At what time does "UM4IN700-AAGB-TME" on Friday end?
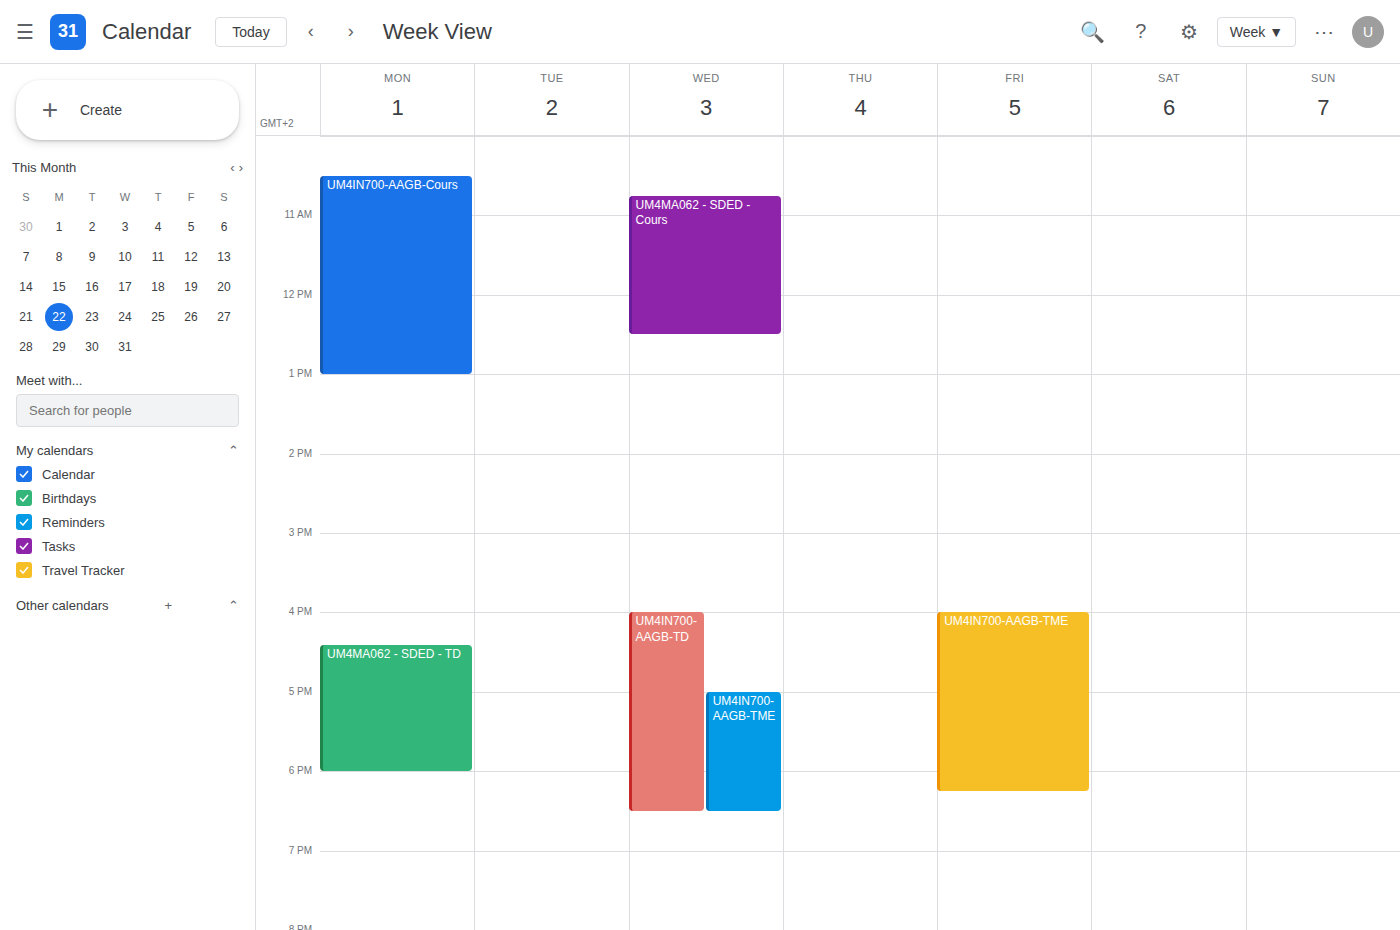
6:15 PM